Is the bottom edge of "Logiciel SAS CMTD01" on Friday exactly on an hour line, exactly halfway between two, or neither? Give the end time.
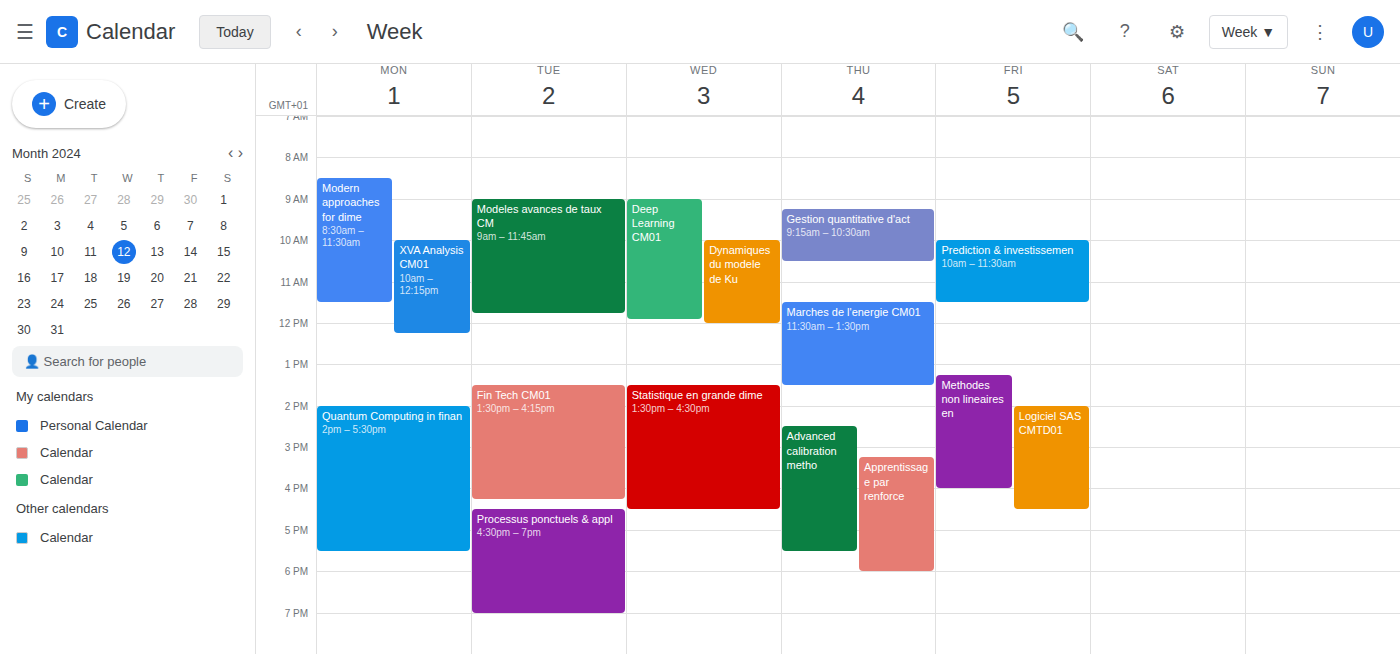
16:30 -- halfway between the 16:00 and 17:00 lines.